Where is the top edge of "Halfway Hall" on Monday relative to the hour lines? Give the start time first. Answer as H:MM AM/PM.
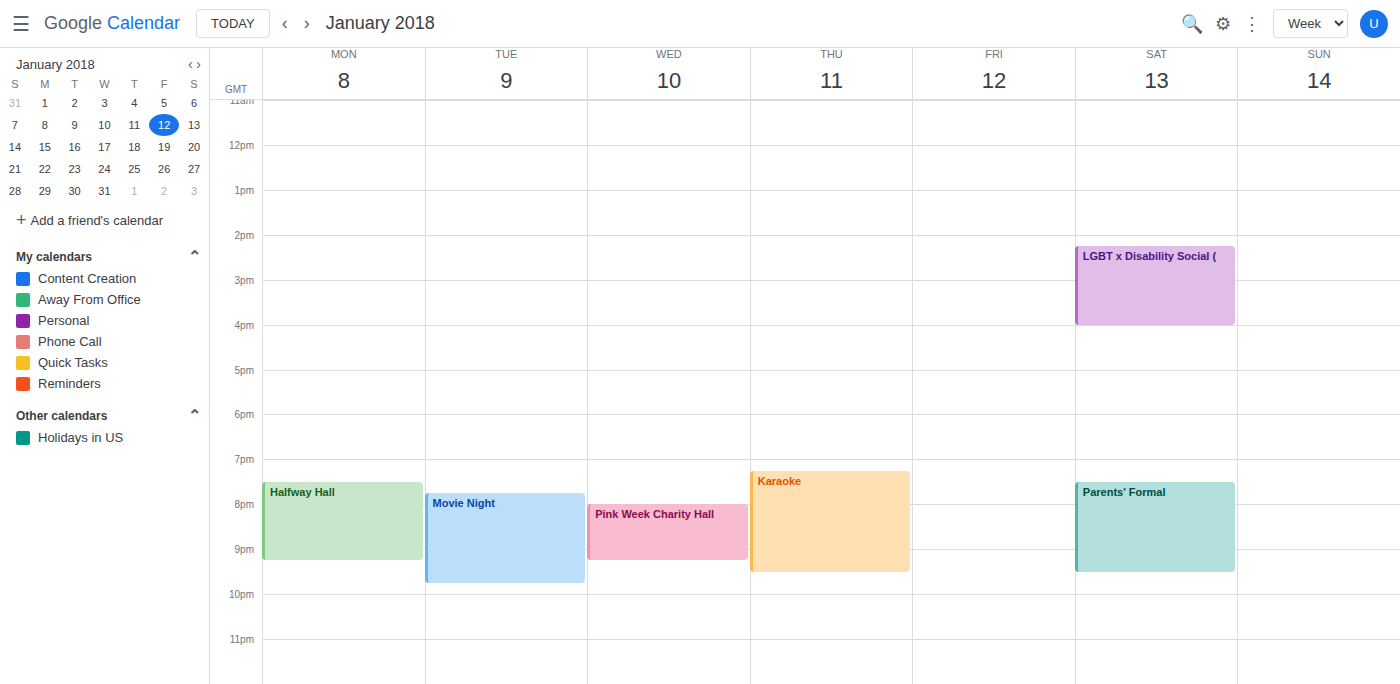
7:30 PM -- halfway between the 7 PM and 8 PM lines.